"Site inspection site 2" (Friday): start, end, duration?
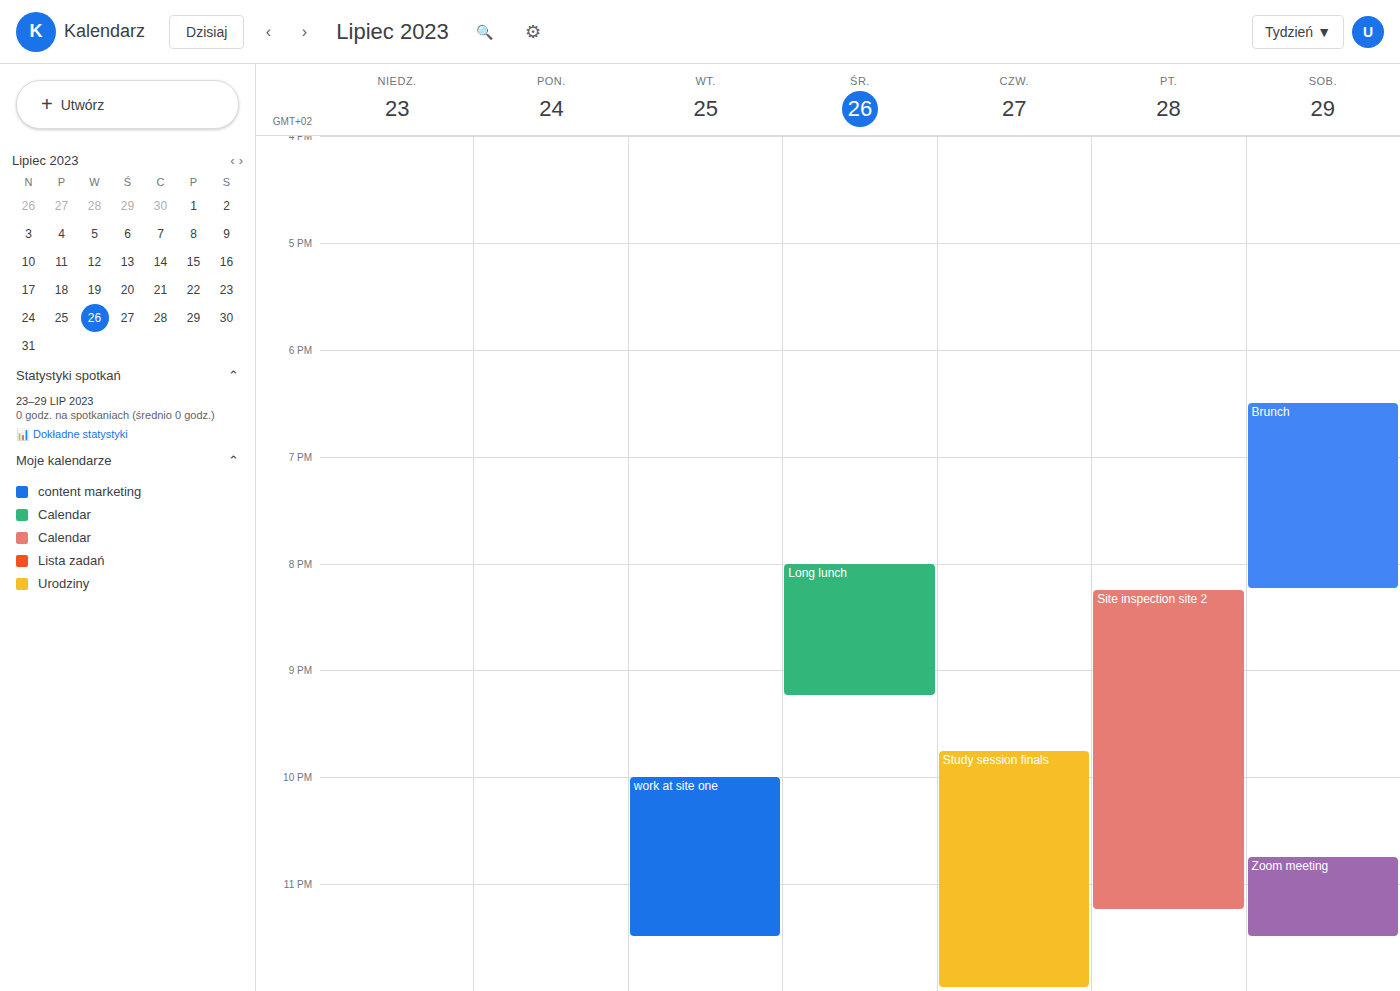
8:15 PM to 11:15 PM, 3 hours